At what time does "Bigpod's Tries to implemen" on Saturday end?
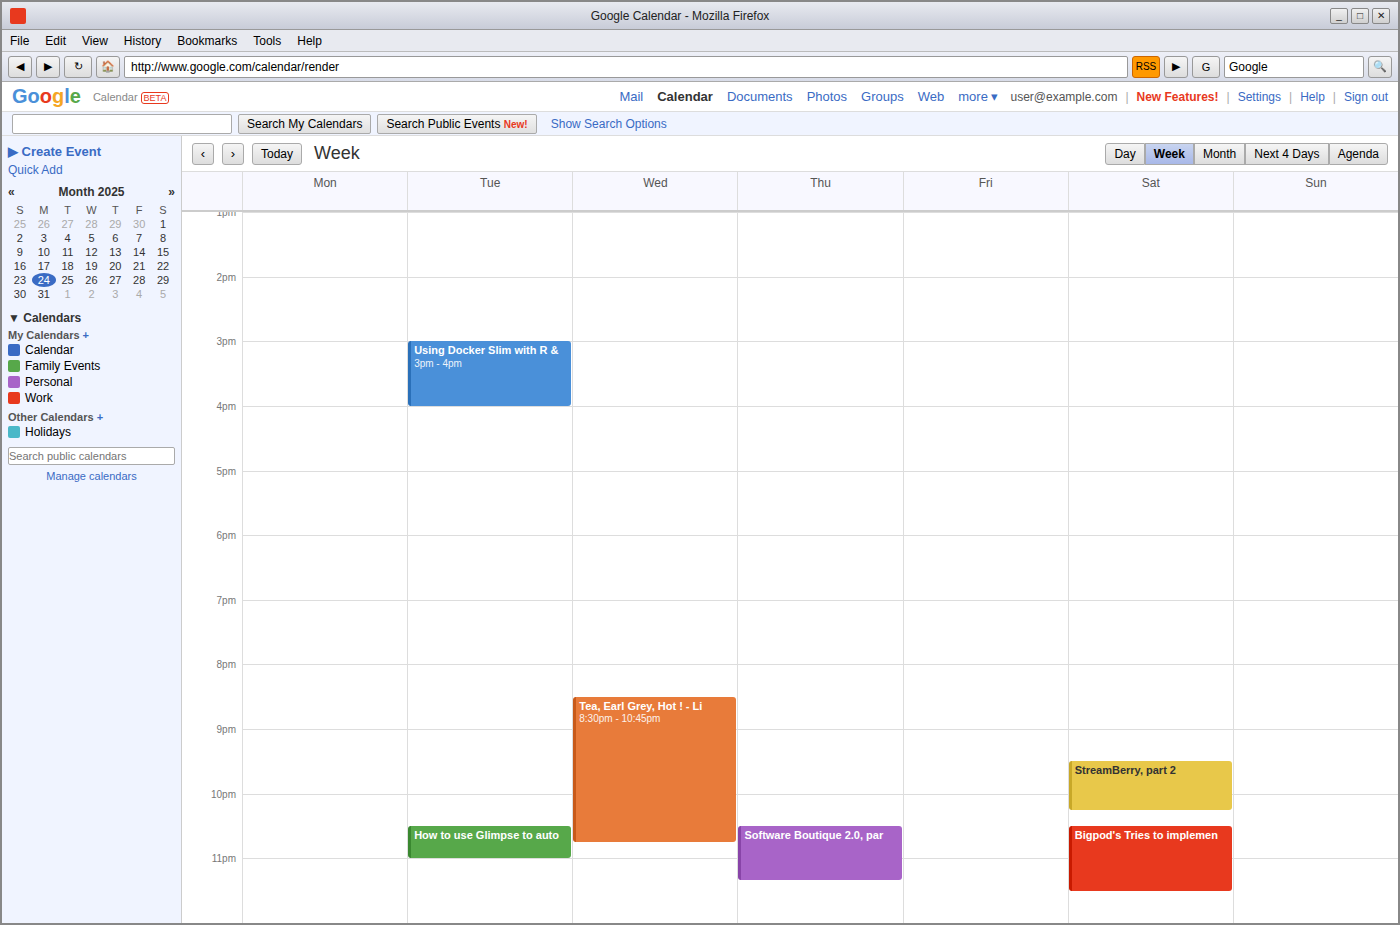
11:30 PM